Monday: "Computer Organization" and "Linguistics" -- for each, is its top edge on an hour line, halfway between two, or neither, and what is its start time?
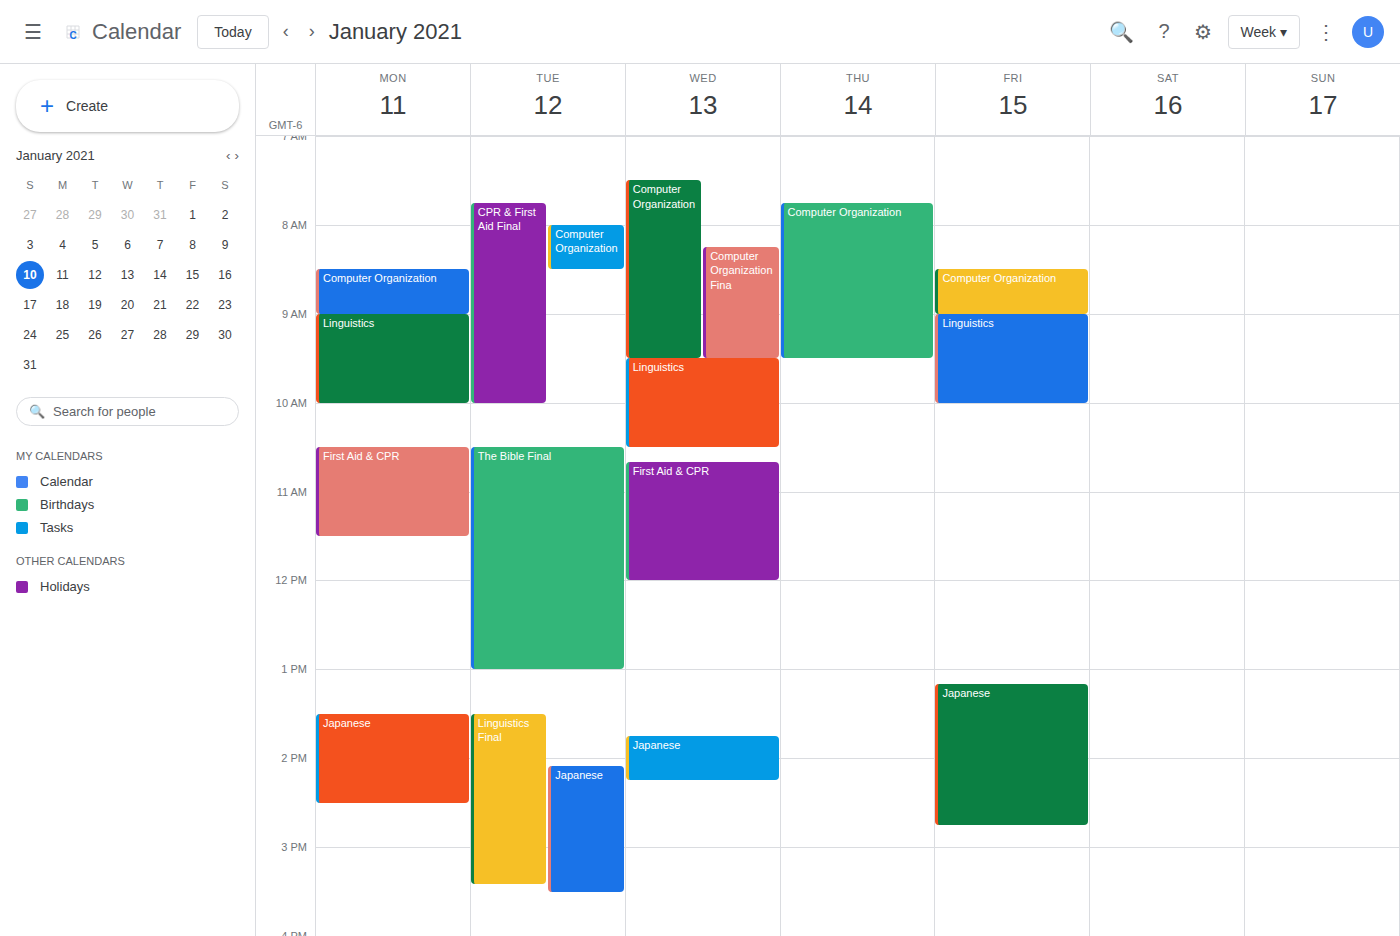
"Computer Organization": 8:30 AM, halfway between the 8 AM and 9 AM lines. "Linguistics": 9:00 AM, exactly on the 9 AM line.